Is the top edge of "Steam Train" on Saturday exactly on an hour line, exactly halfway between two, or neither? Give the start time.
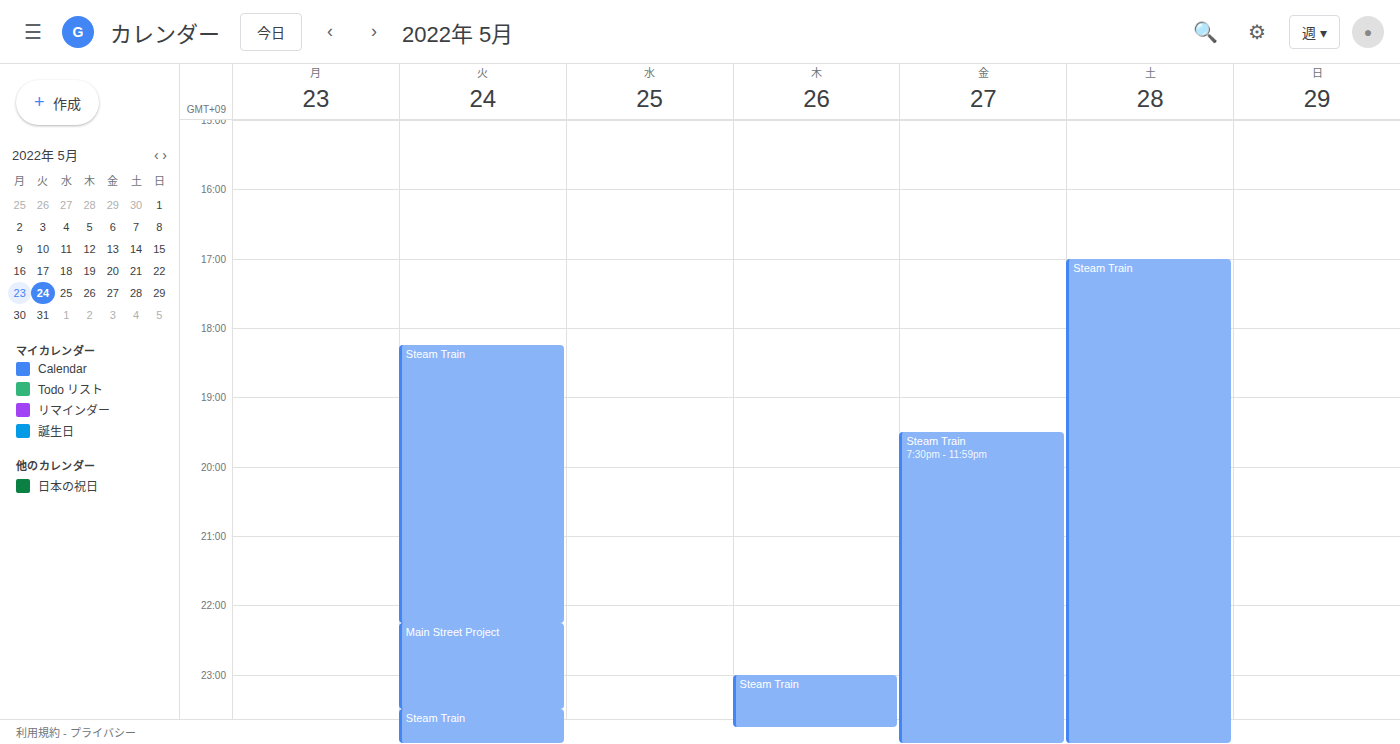
5:00 PM -- exactly on the 5 PM line.